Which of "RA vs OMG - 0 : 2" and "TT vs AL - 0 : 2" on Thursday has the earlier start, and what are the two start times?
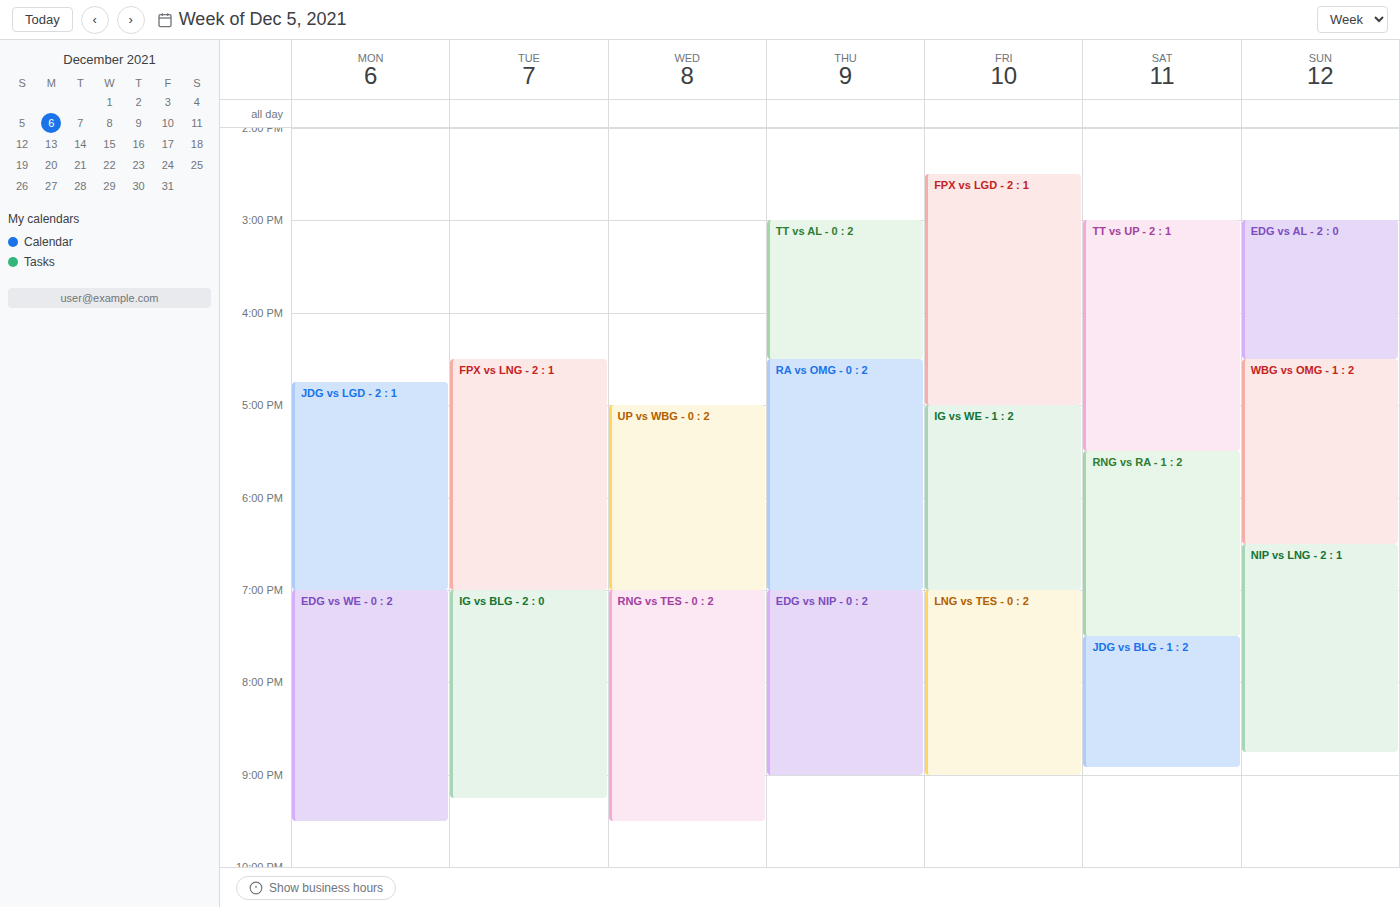
"TT vs AL - 0 : 2" 3:00 PM; "RA vs OMG - 0 : 2" 4:30 PM.